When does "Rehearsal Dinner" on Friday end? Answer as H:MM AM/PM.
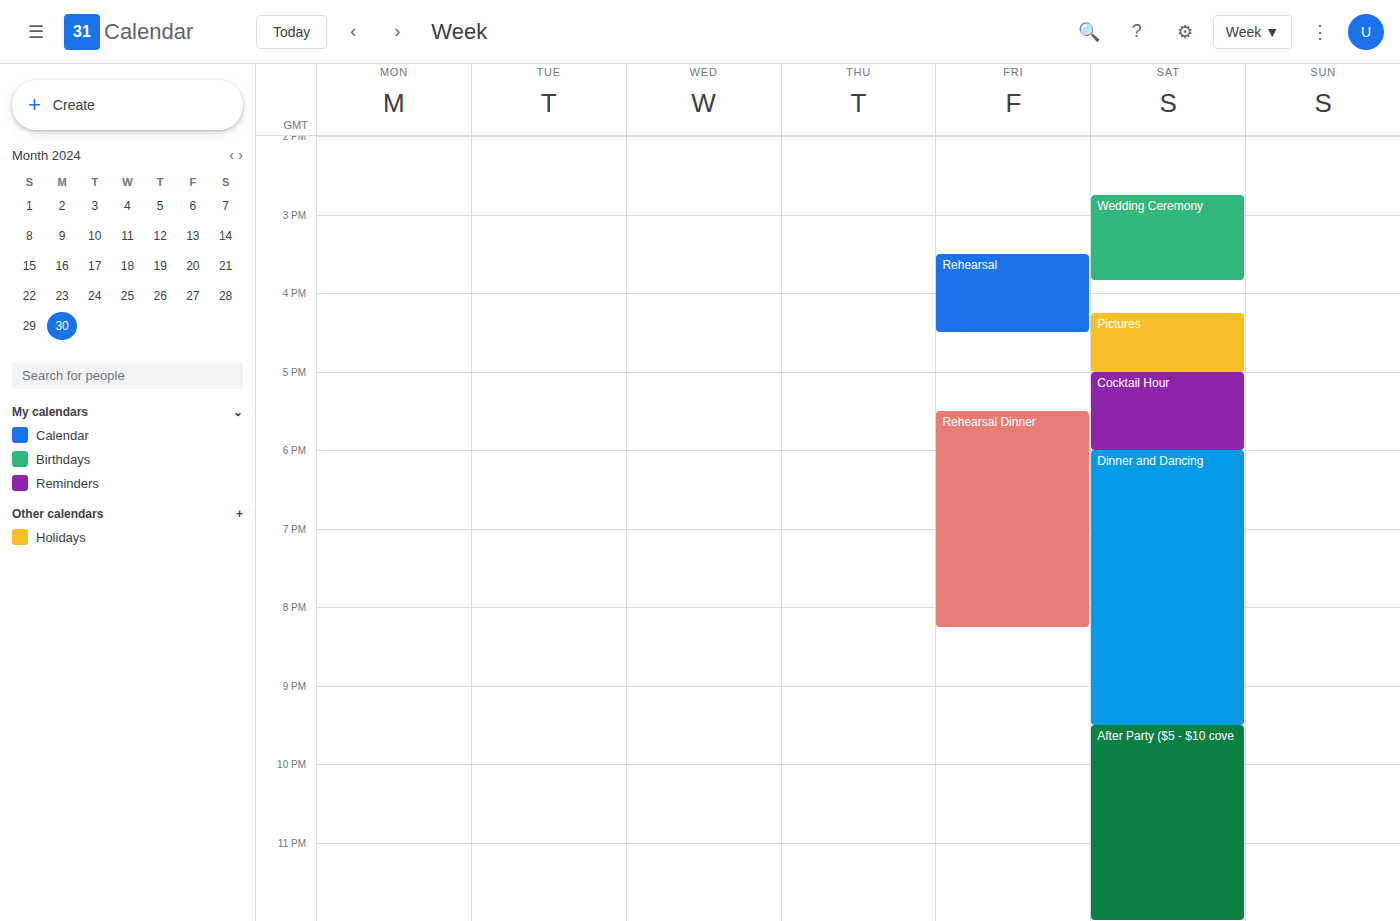
8:15 PM